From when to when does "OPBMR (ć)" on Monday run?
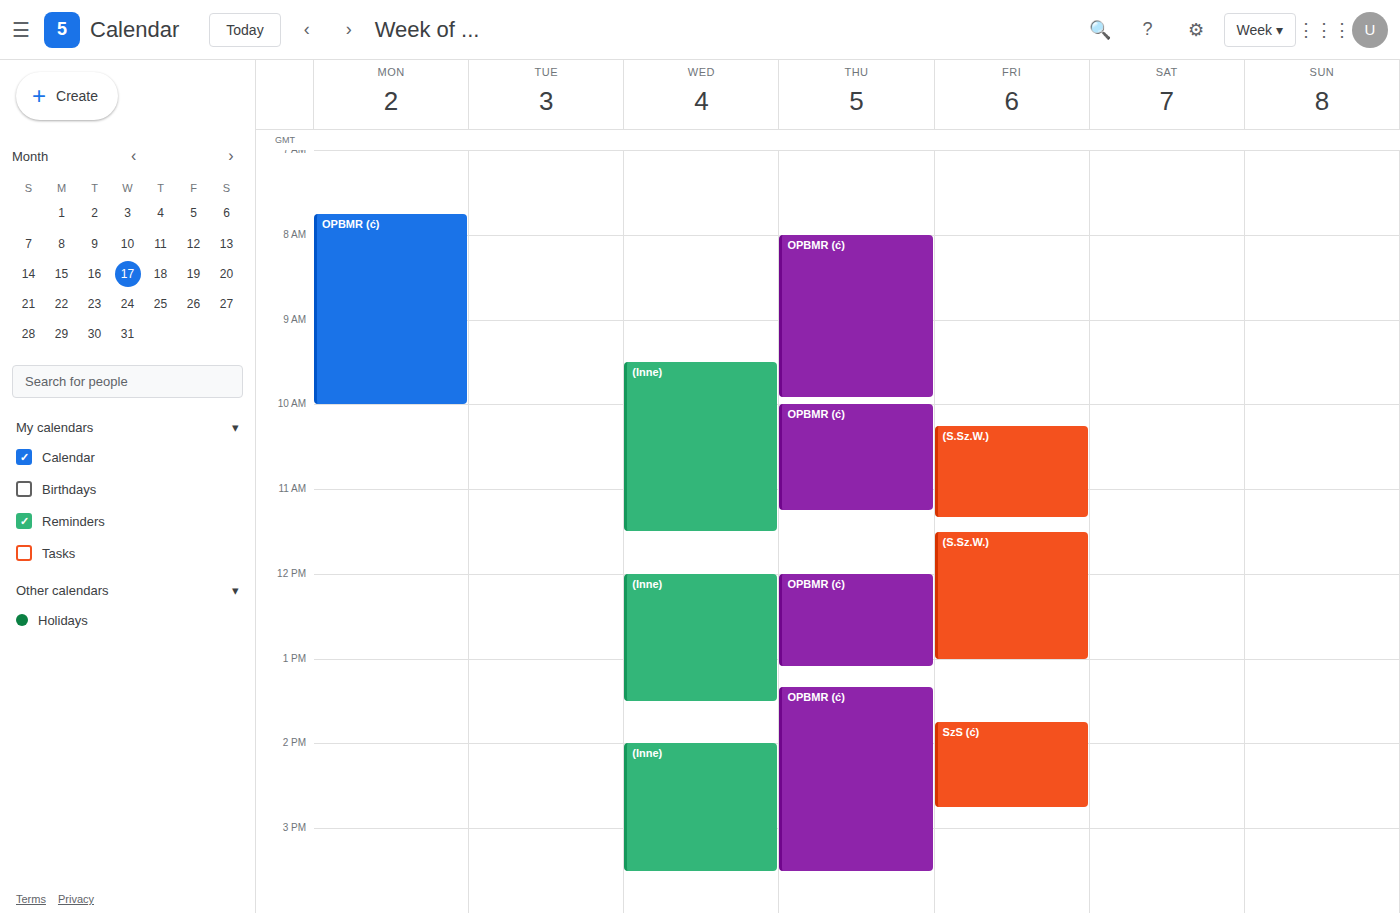
7:45 AM to 10:00 AM